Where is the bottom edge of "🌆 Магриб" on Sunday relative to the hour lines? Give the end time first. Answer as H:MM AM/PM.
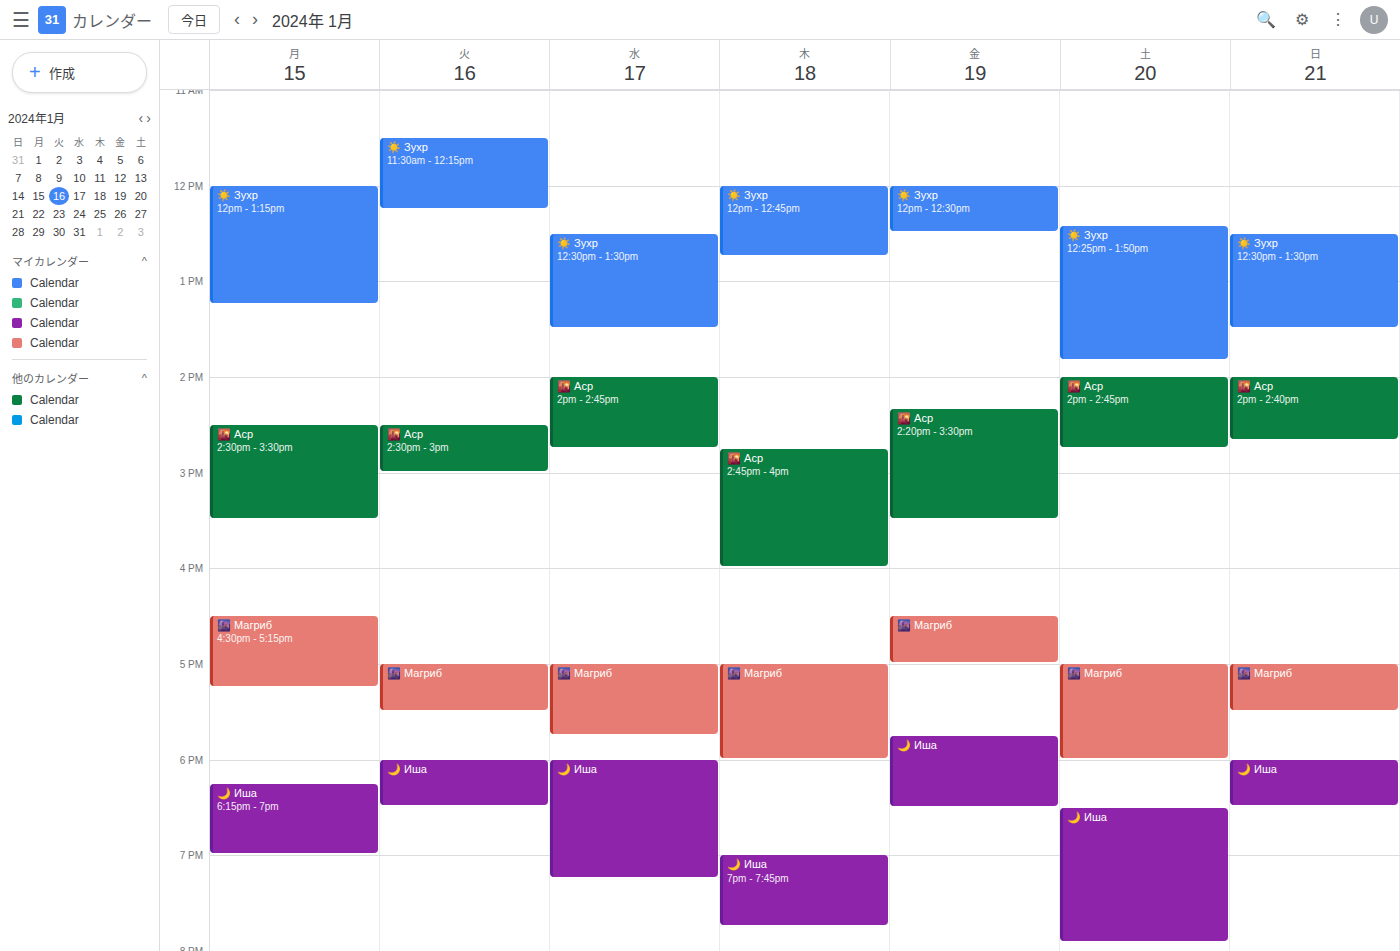
5:30 PM -- halfway between the 5 PM and 6 PM lines.